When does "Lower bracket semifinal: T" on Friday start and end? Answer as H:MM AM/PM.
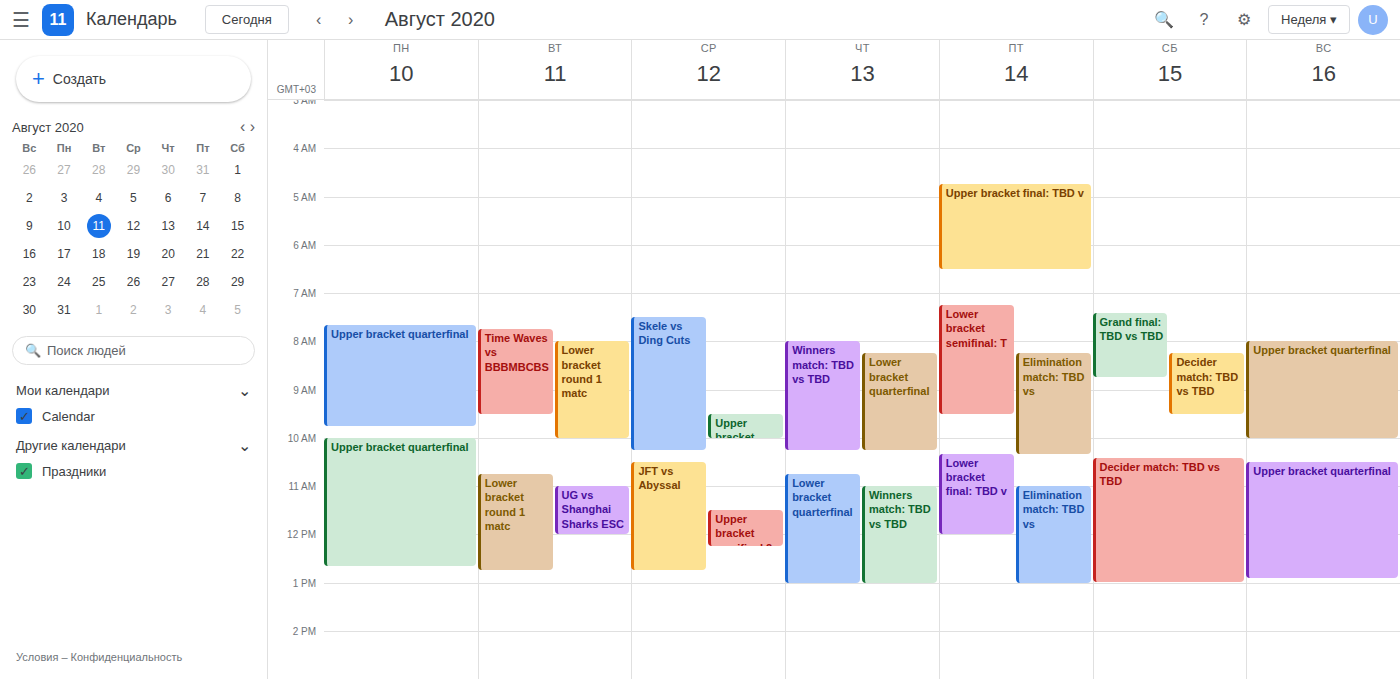
7:15 AM to 9:30 AM